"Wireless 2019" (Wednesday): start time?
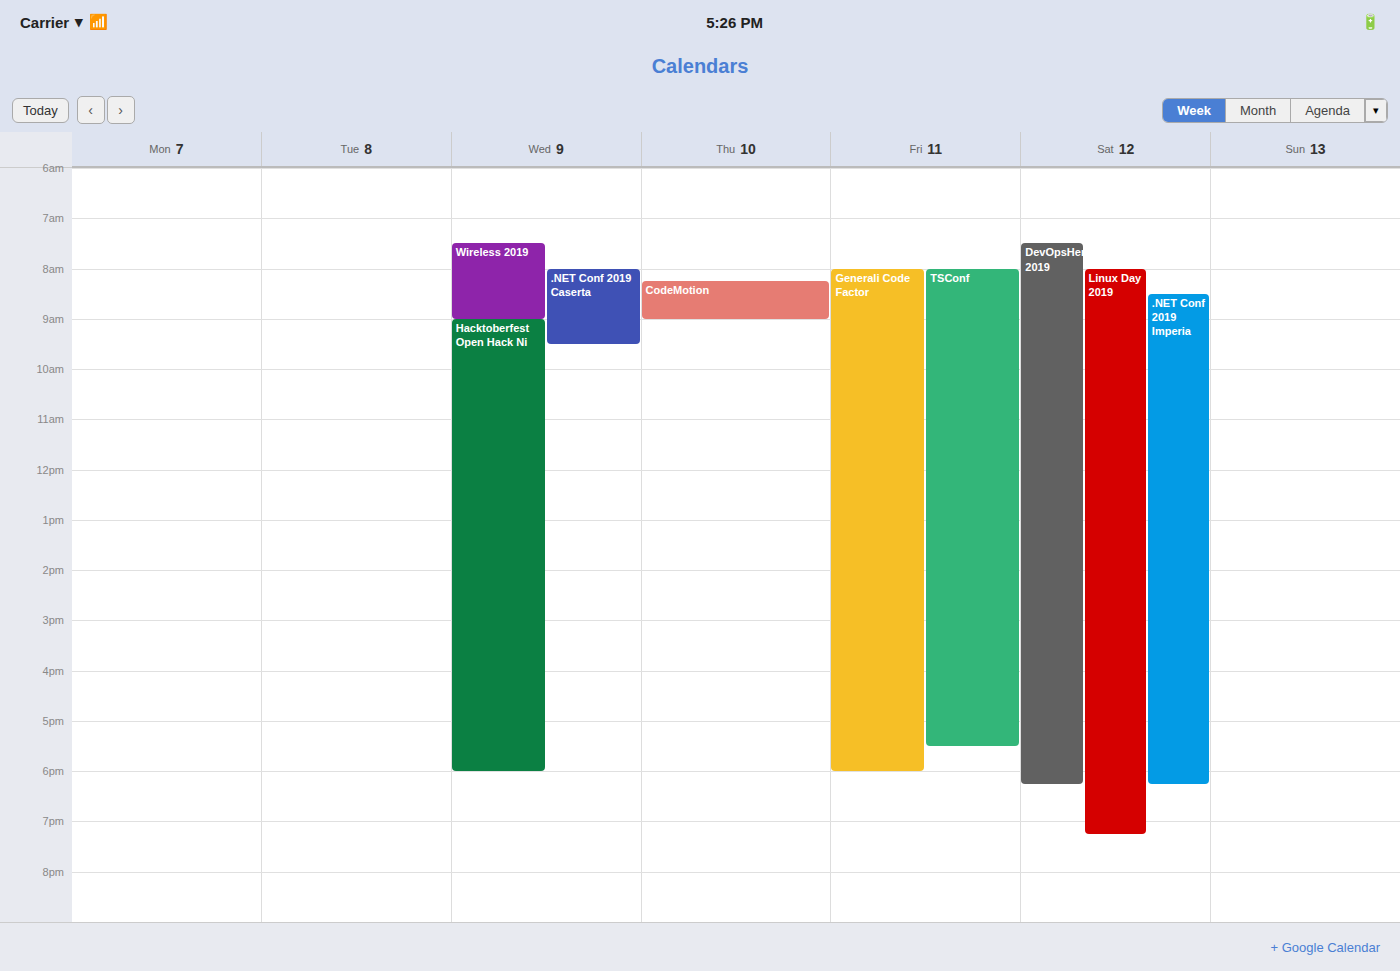
07:30